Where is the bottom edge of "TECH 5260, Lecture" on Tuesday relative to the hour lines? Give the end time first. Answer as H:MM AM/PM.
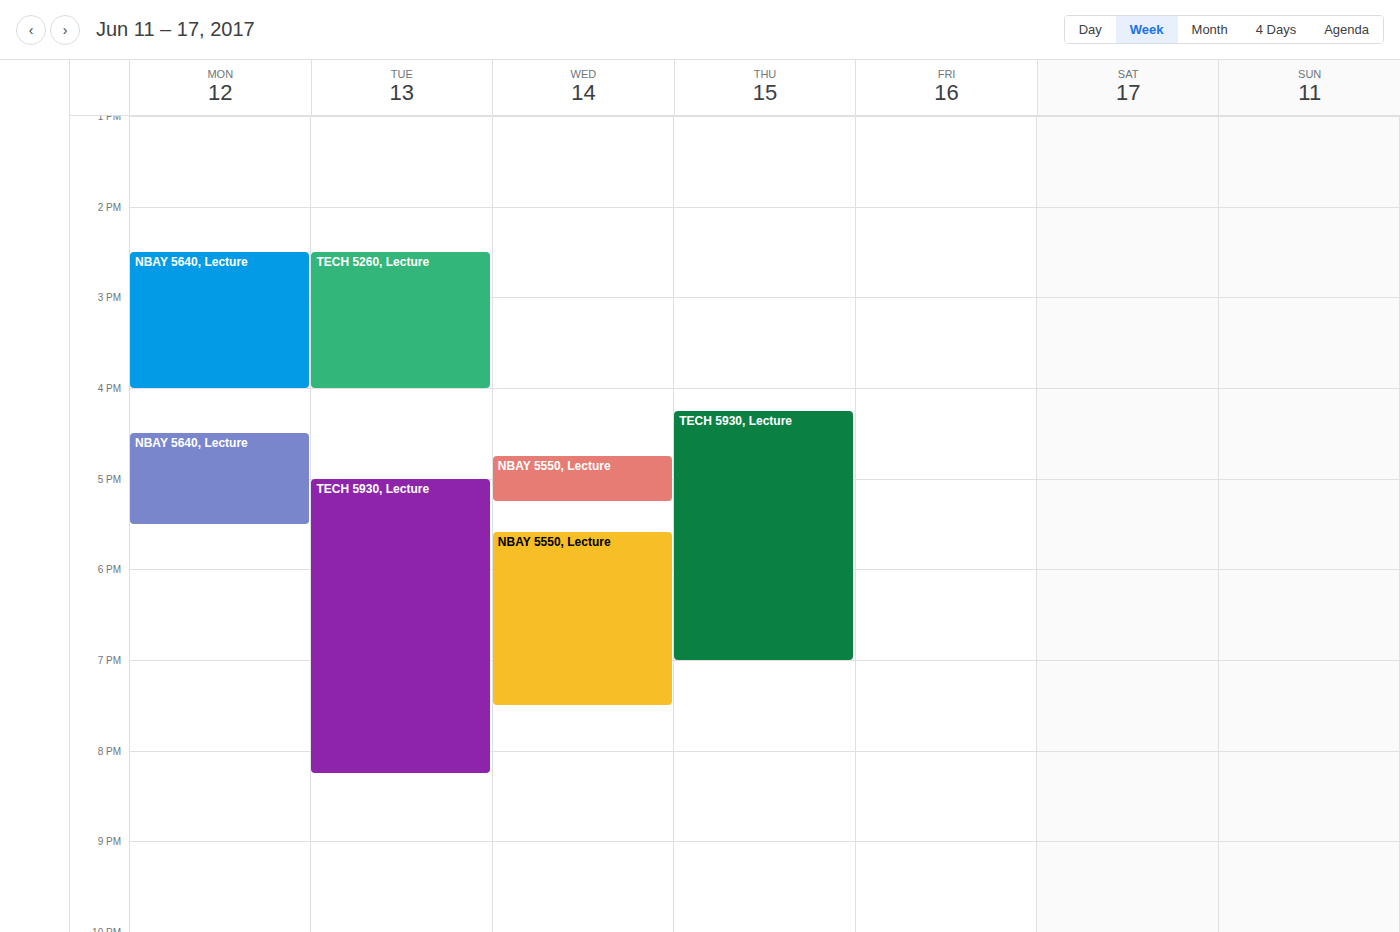
4:00 PM -- exactly on the 4 PM line.